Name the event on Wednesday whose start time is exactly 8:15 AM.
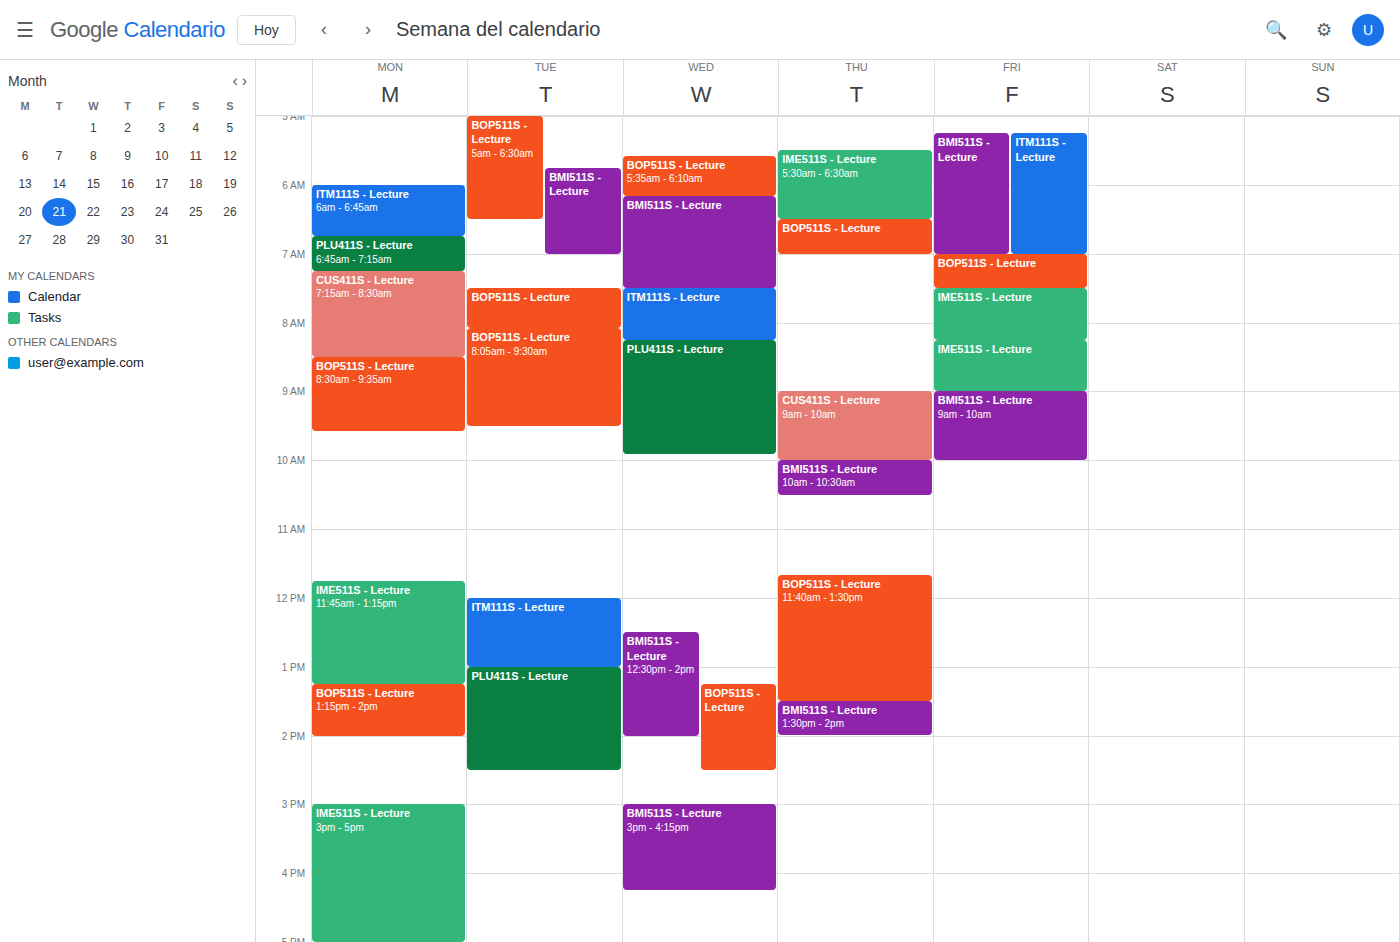
"PLU411S - Lecture"